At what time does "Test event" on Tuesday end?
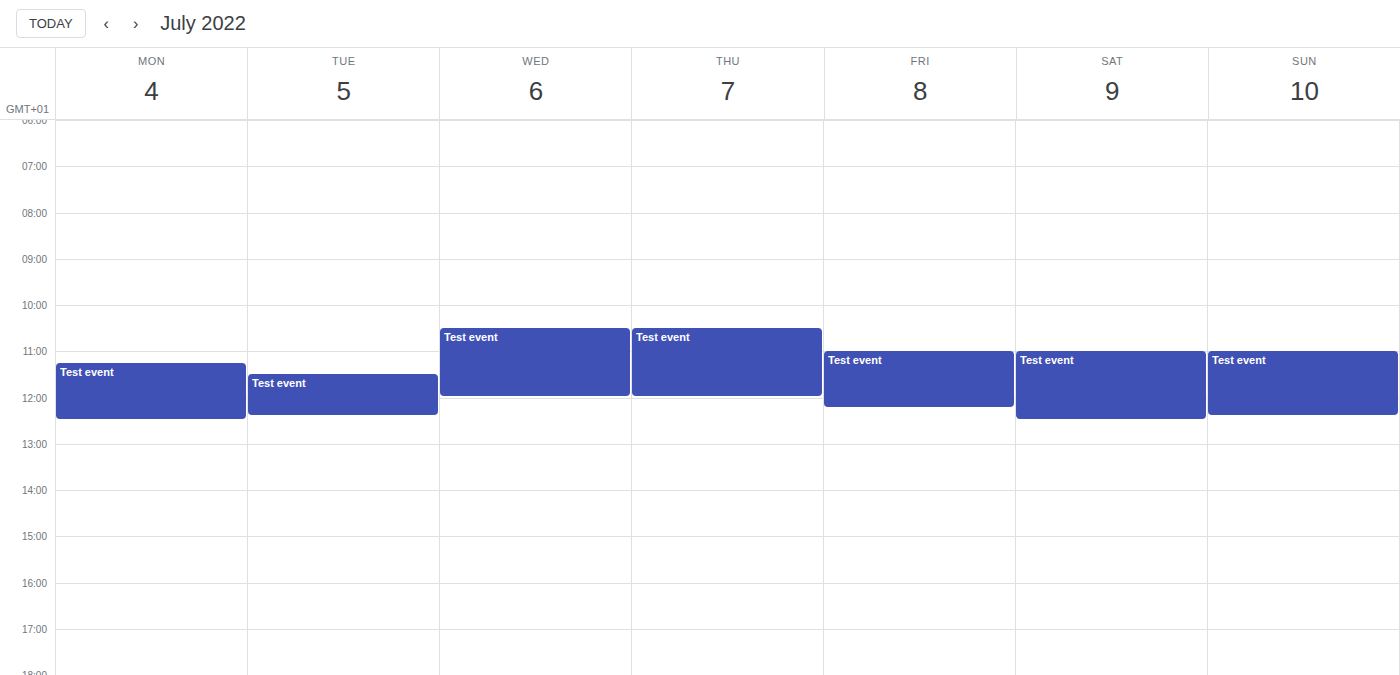
12:25